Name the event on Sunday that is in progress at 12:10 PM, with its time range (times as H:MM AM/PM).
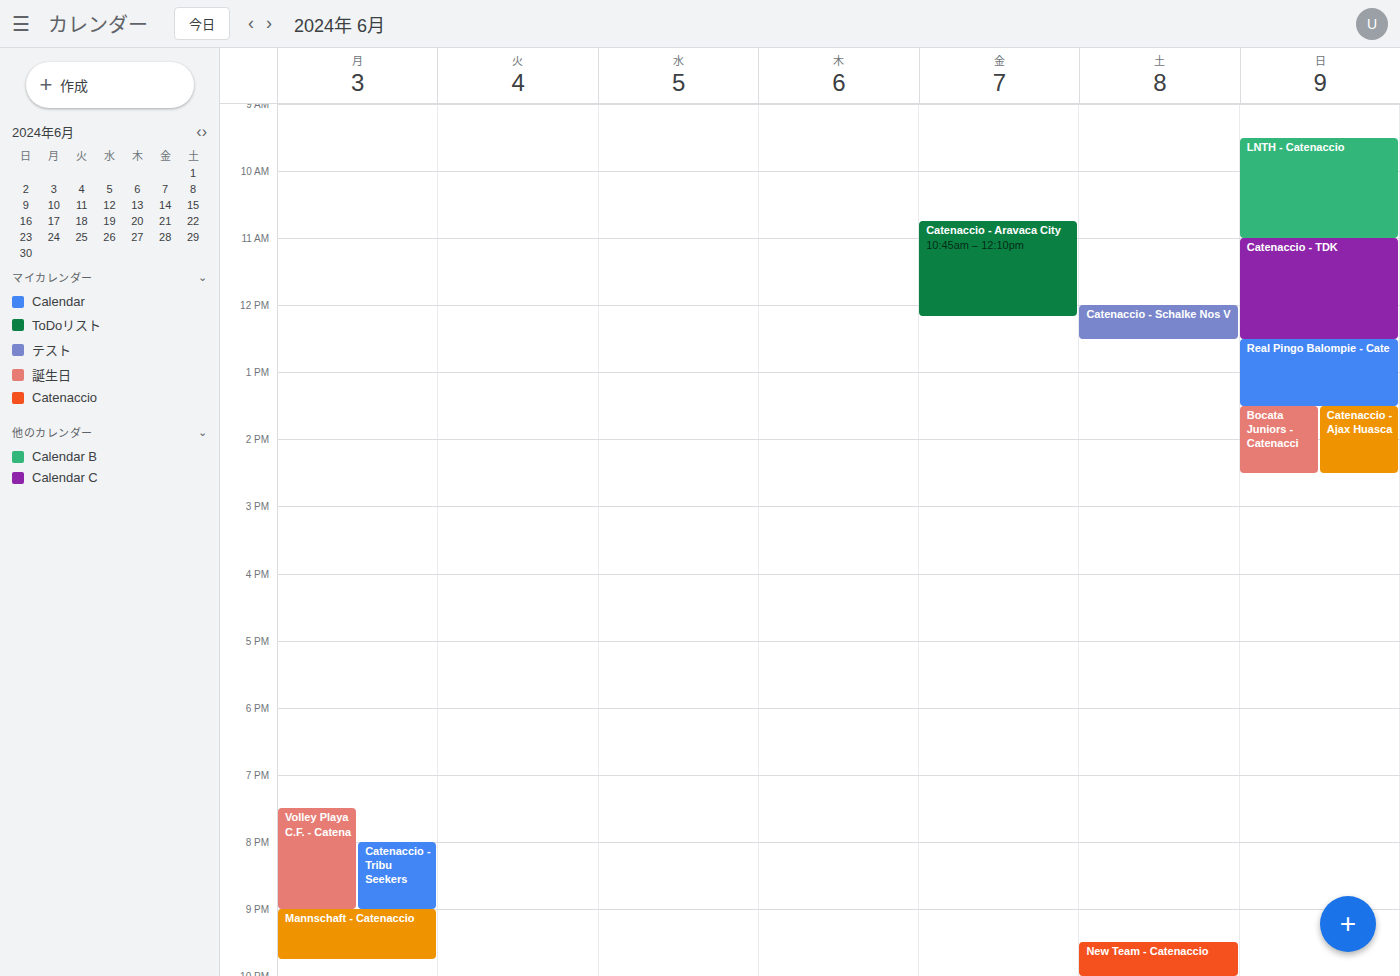
"Catenaccio - TDK", 11:00 AM to 12:30 PM